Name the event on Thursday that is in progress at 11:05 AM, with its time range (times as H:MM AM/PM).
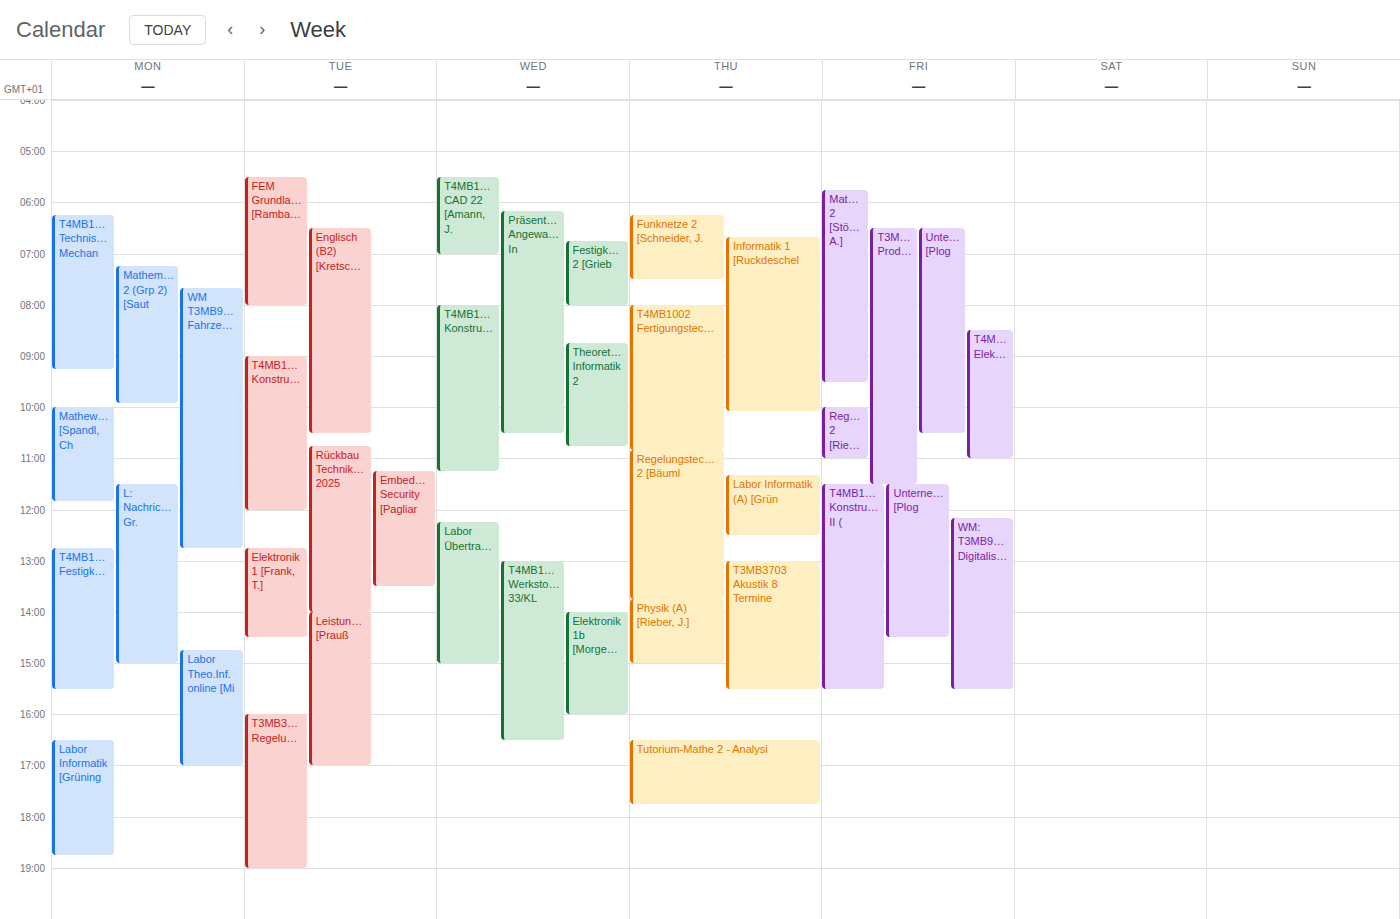
"Regelungstechnik 2 [Bäuml", 10:50 AM to 1:45 PM